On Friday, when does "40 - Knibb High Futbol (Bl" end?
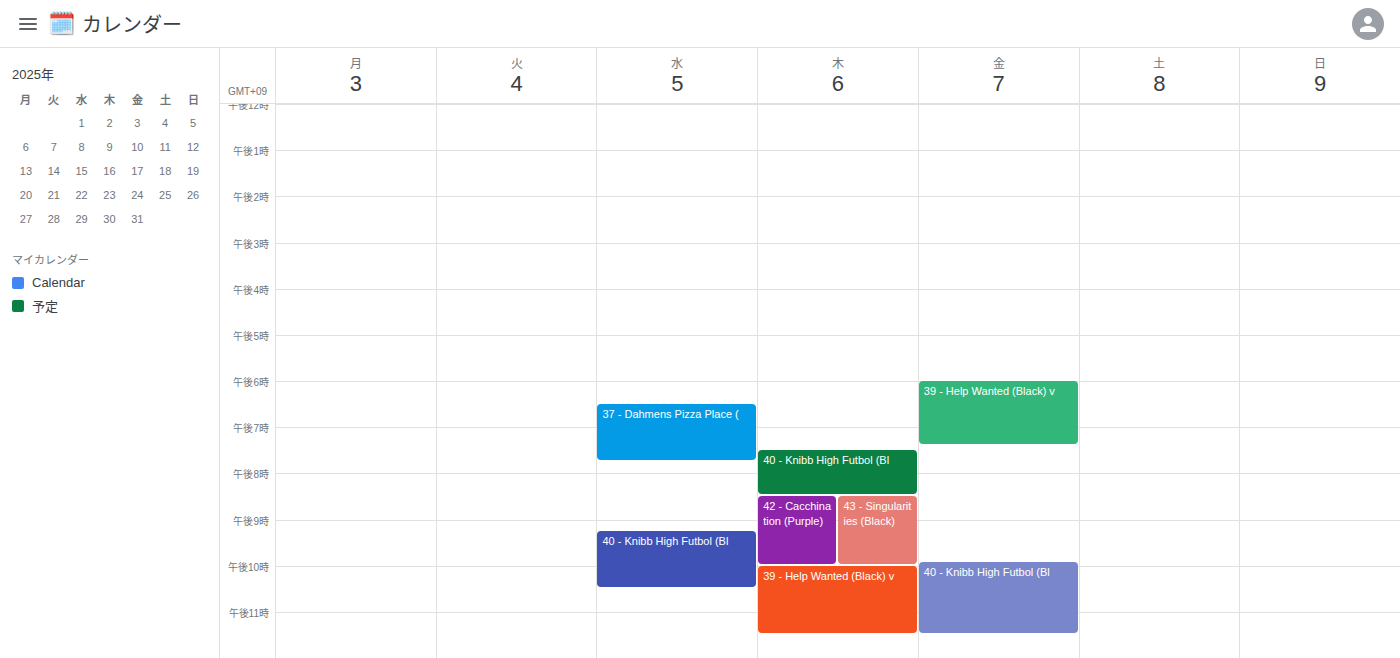
11:30 PM